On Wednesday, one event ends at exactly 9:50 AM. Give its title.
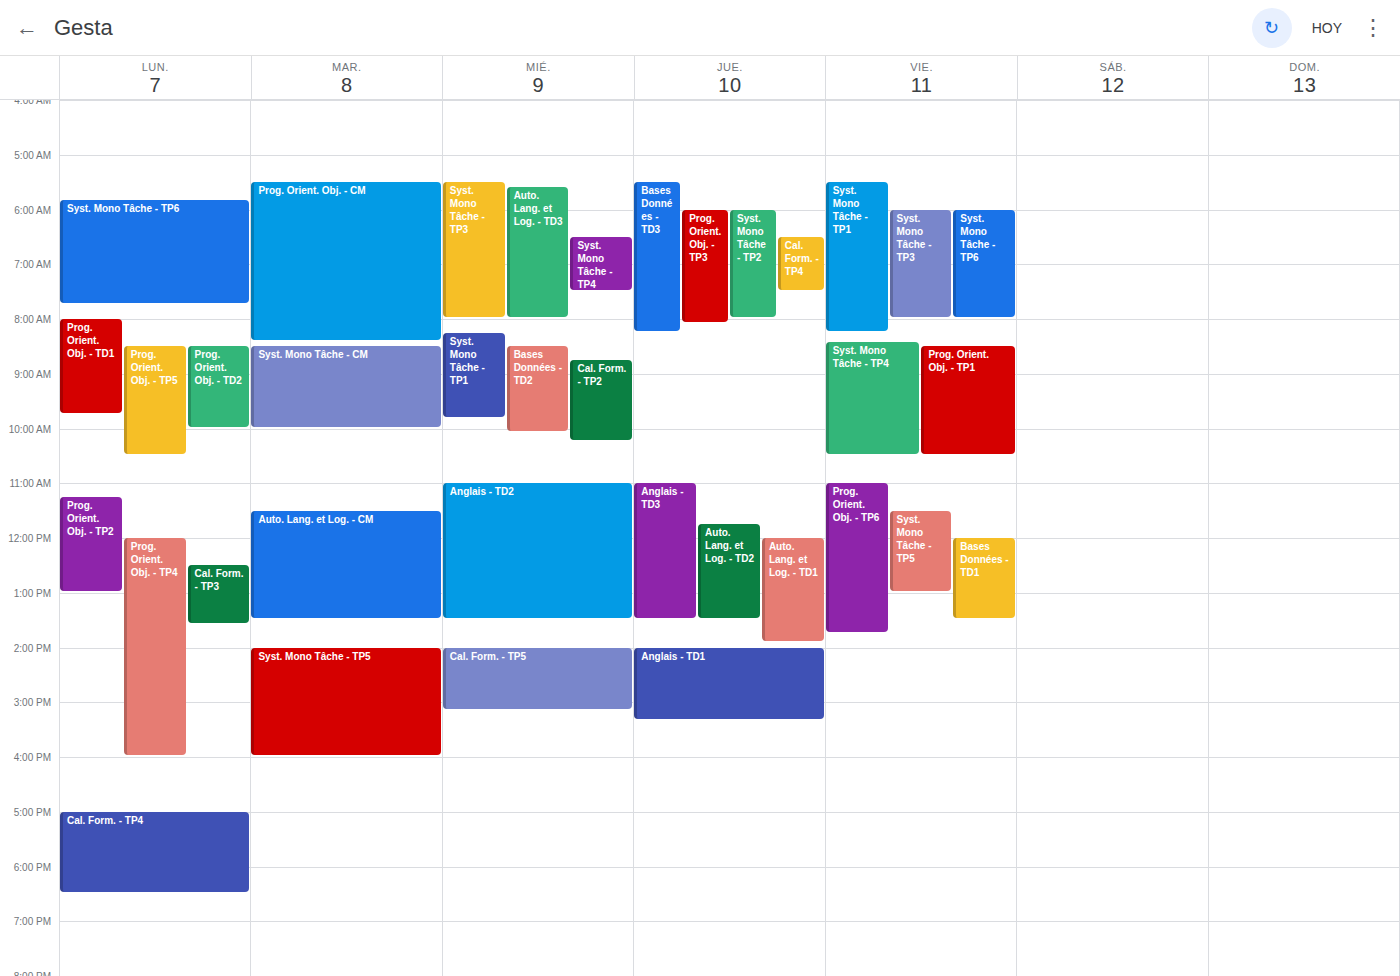
"Syst. Mono Tâche - TP1"